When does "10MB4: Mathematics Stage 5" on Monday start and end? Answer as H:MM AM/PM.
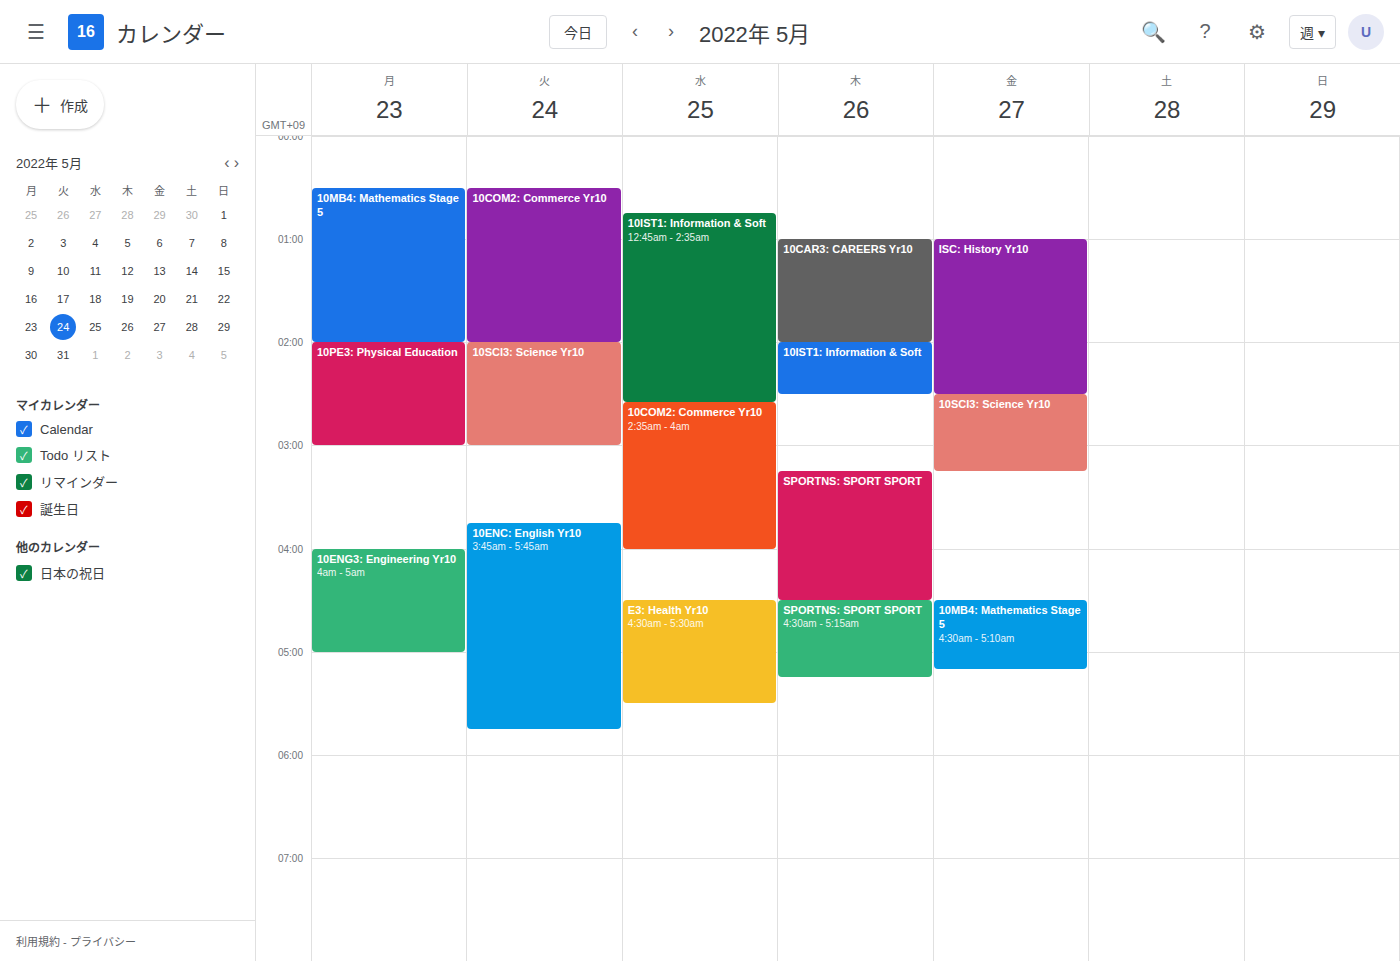
12:30 AM to 2:00 AM